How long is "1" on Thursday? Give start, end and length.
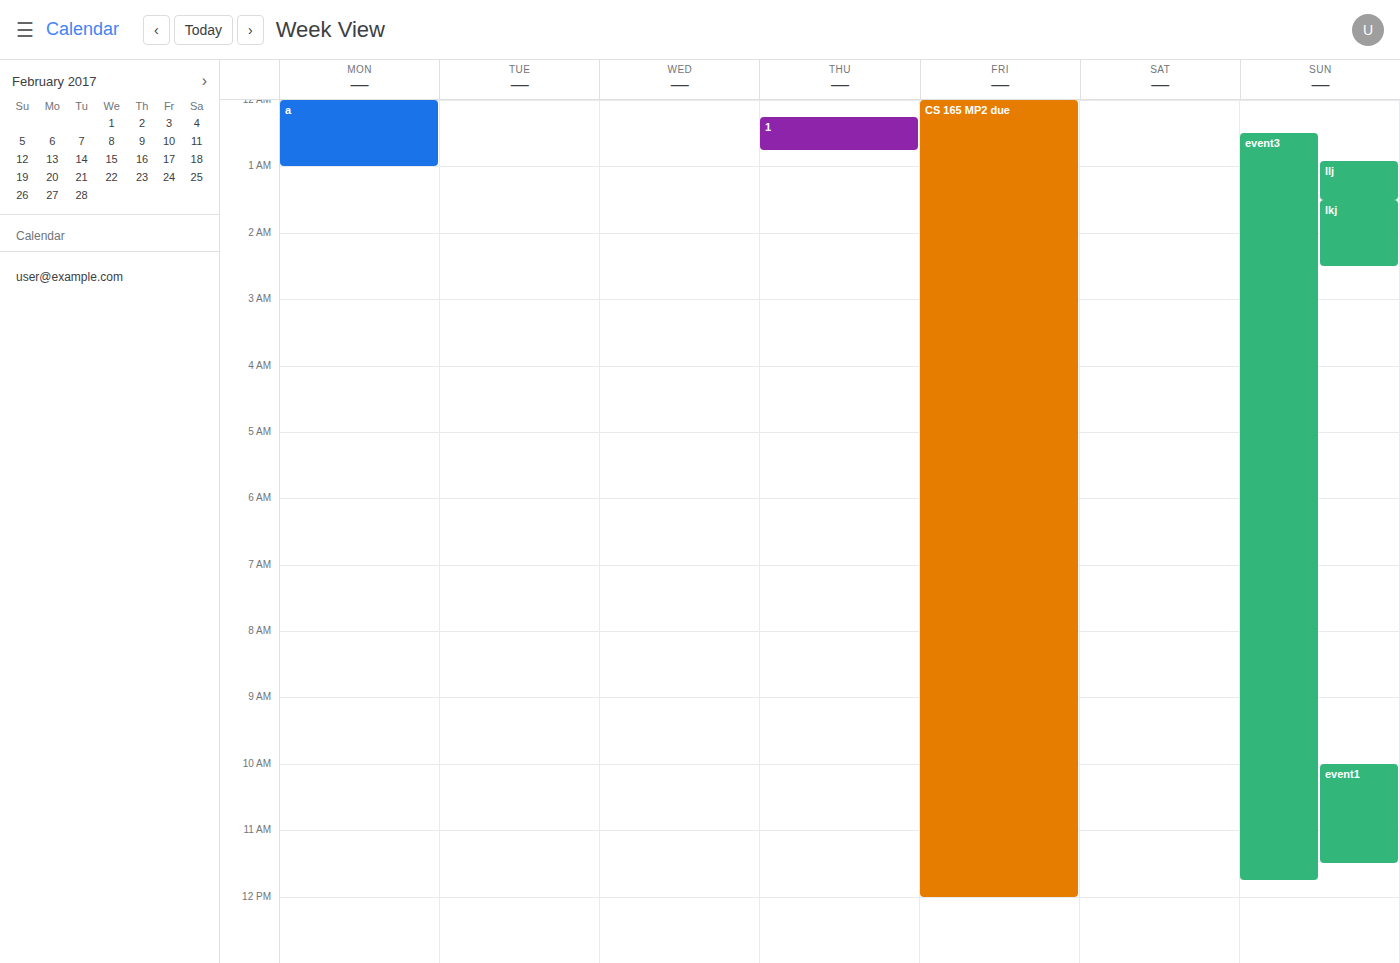
12:15 AM to 12:45 AM, 30 minutes